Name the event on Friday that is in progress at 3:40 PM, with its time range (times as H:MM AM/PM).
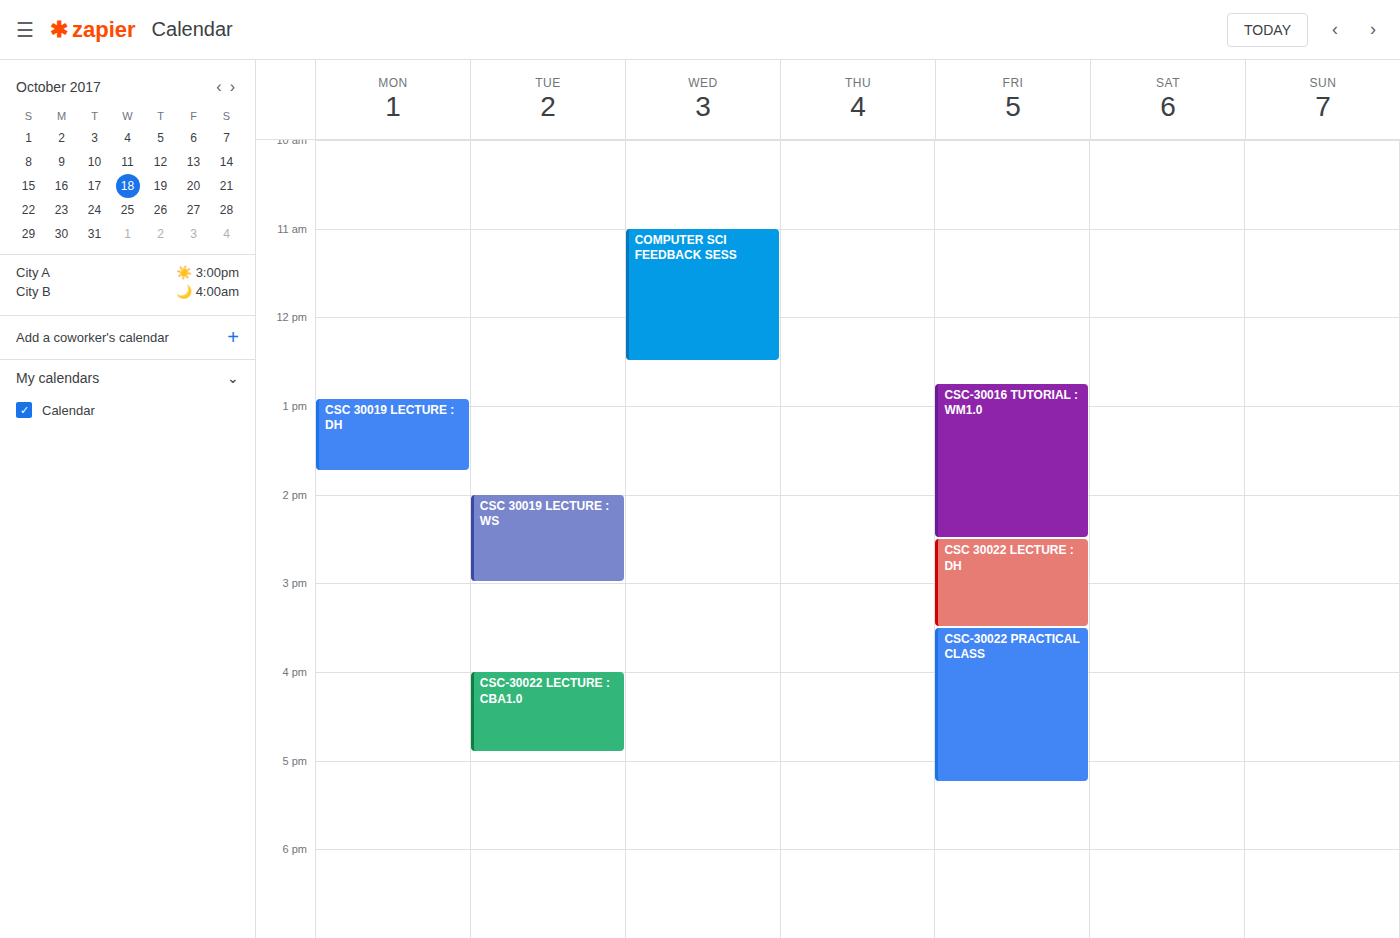
"CSC-30022 PRACTICAL CLASS", 3:30 PM to 5:15 PM